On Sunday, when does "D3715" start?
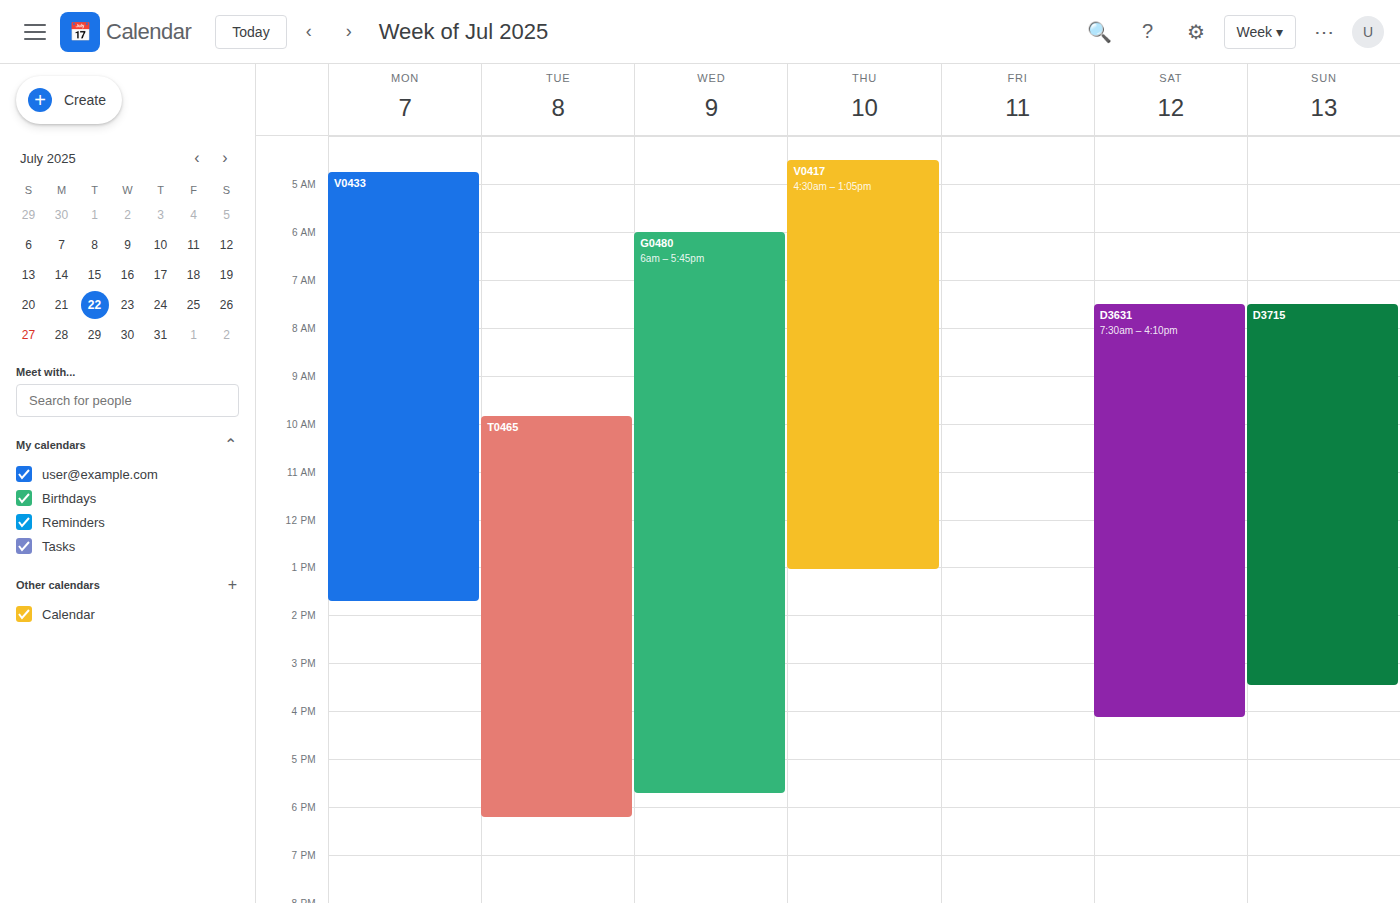
7:30 AM